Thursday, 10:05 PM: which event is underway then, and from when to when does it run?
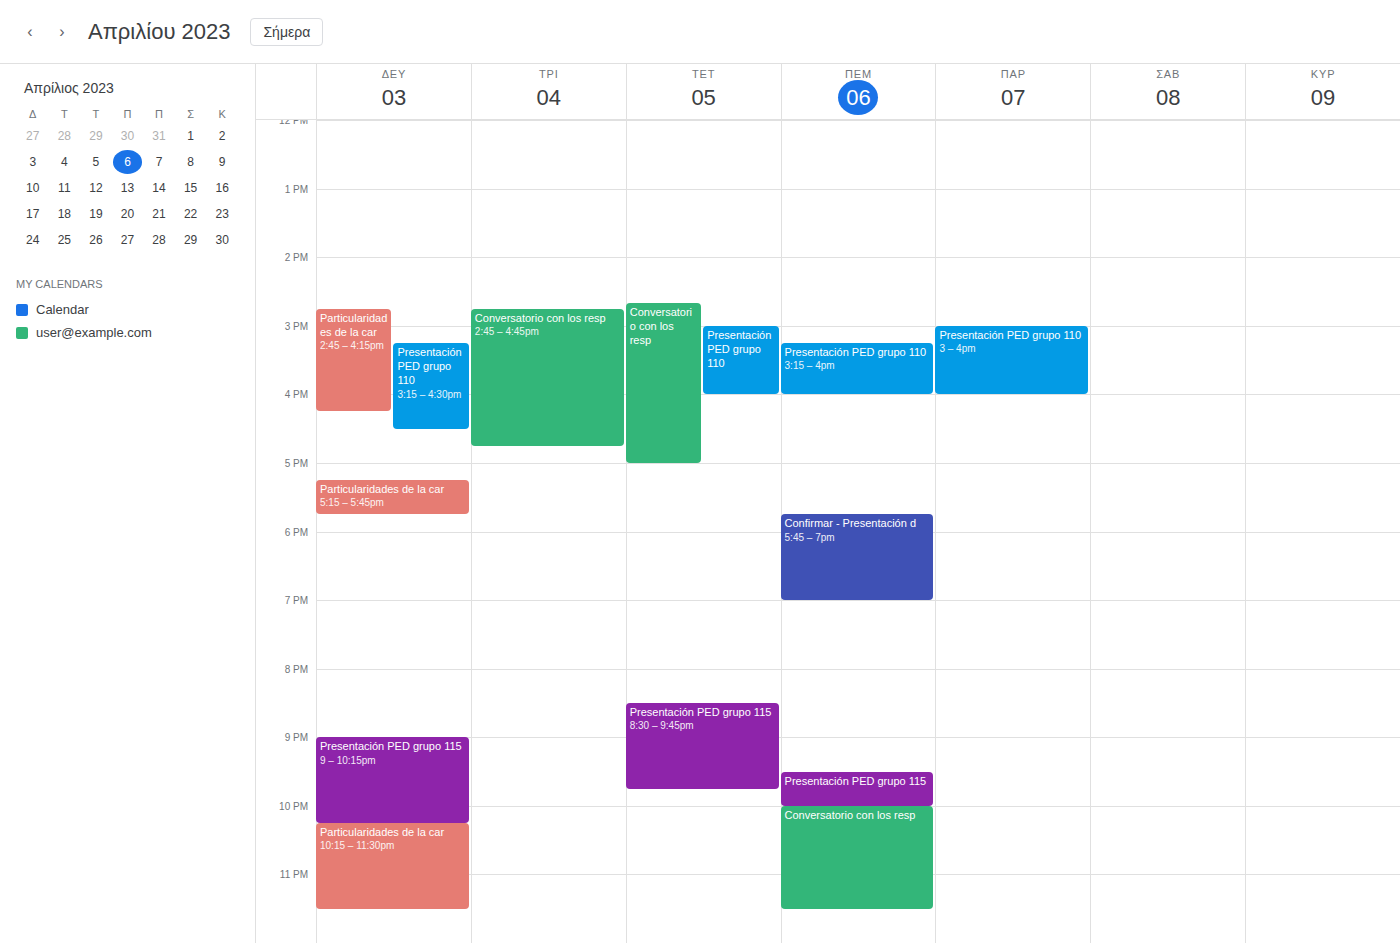
"Conversatorio con los resp", 10:00 PM to 11:30 PM